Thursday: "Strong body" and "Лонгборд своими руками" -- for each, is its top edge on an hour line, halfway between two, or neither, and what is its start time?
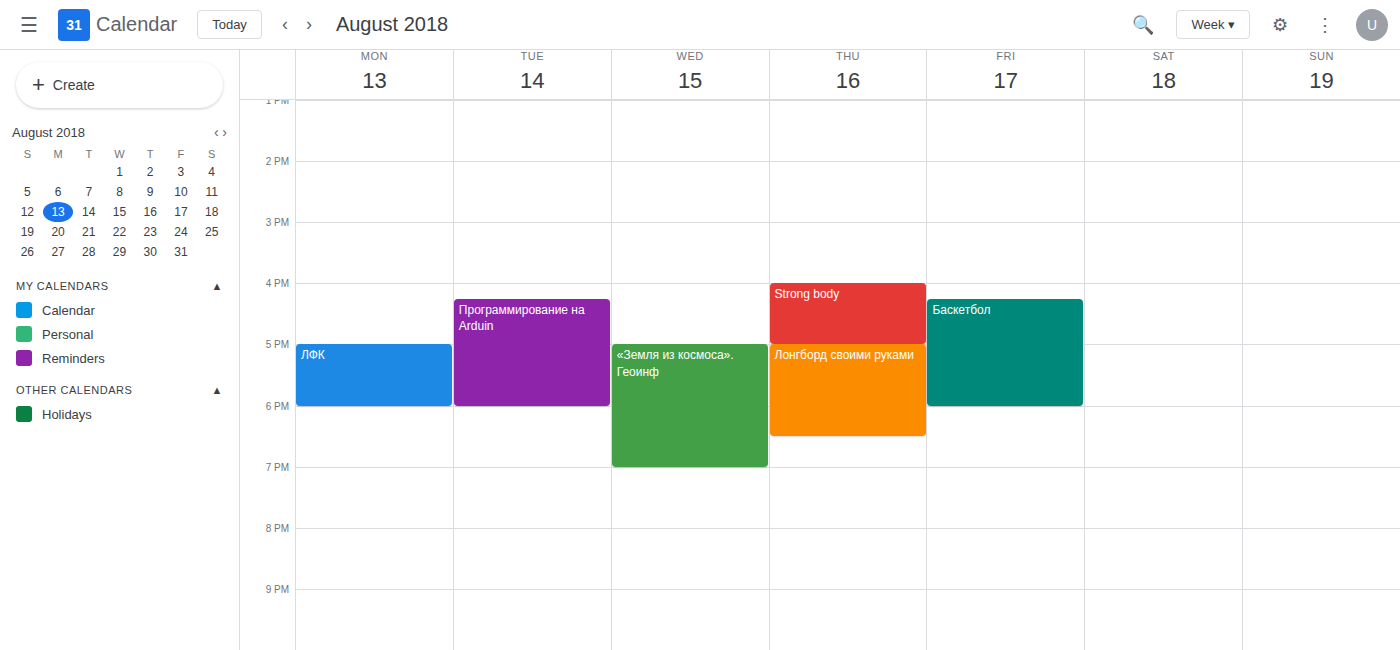
"Strong body": 16:00, exactly on the 16:00 line. "Лонгборд своими руками": 17:00, exactly on the 17:00 line.